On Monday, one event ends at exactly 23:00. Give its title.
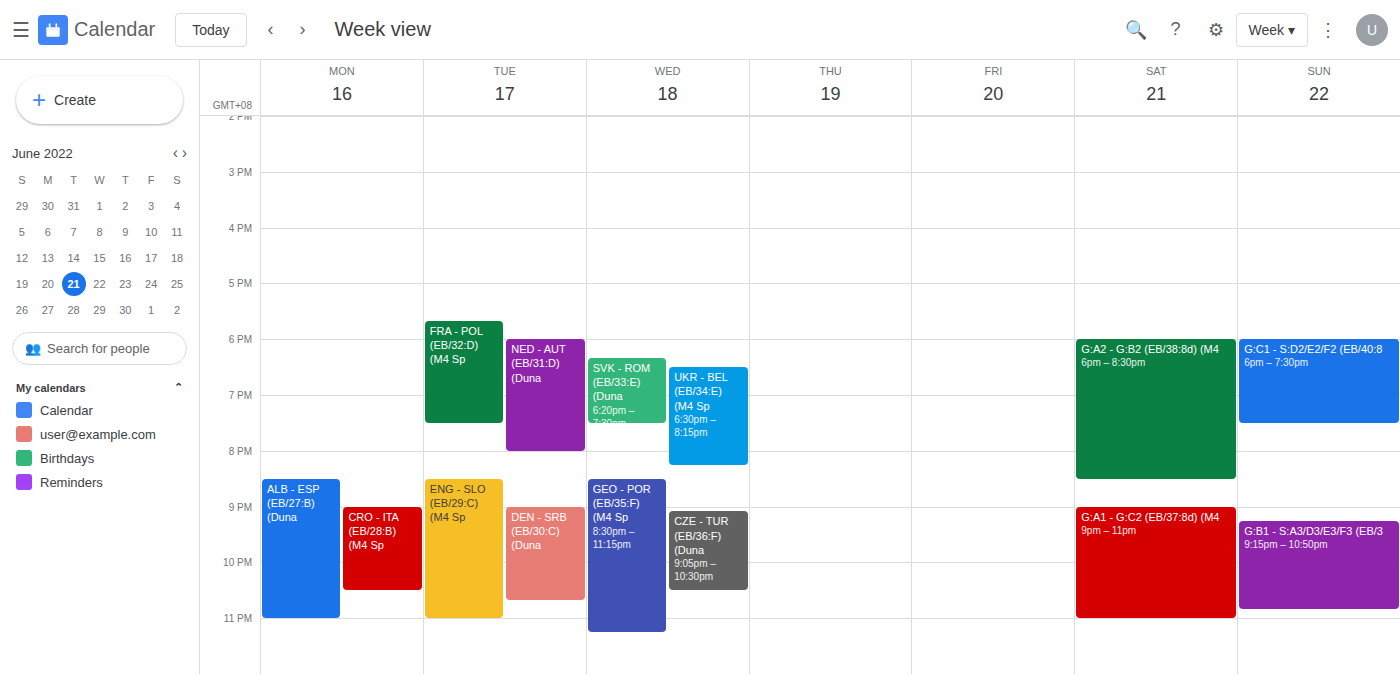
"ALB - ESP (EB/27:B) (Duna"